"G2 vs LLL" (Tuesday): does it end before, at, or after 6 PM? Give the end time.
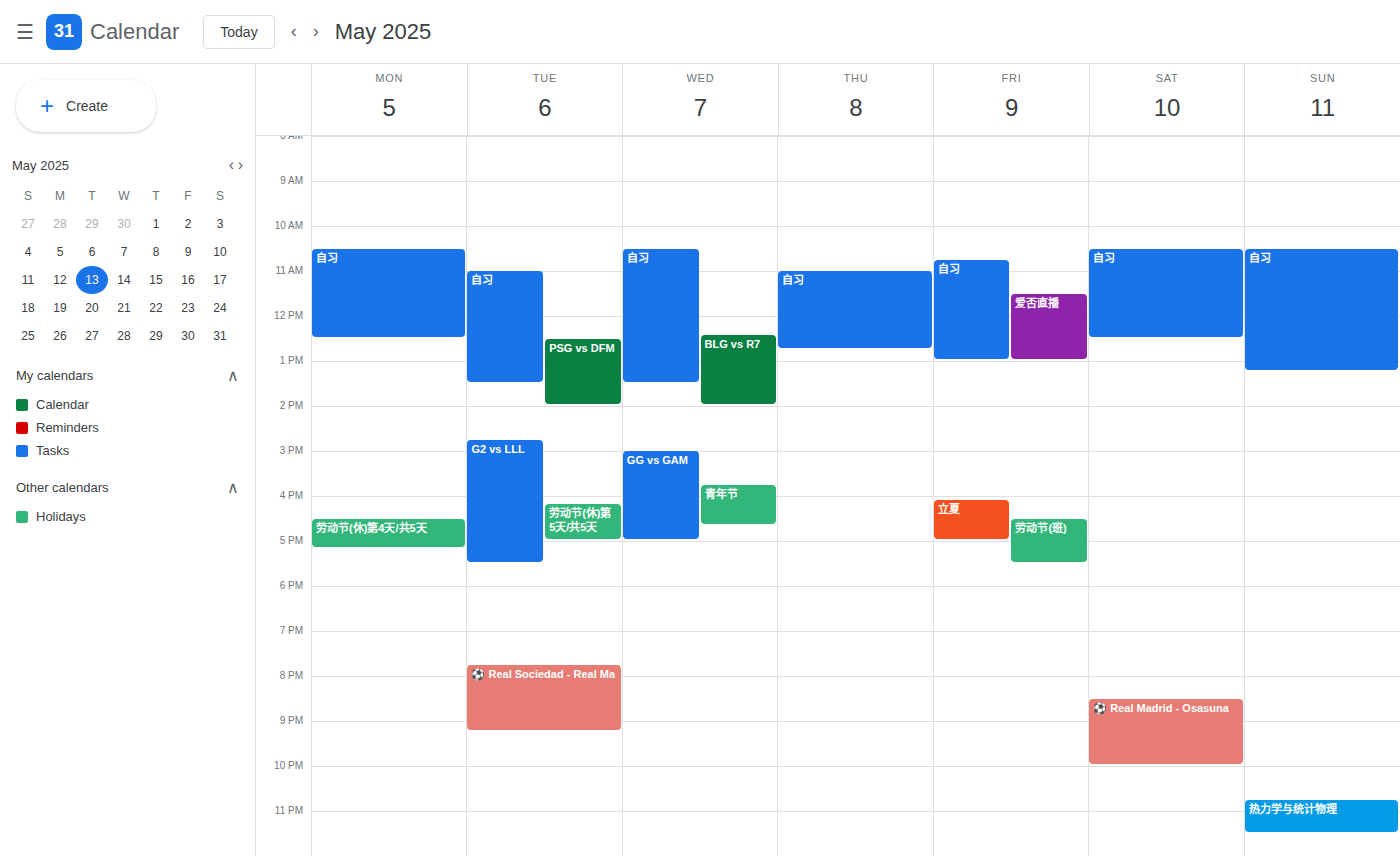
5:30 PM -- before 6 PM, 30 minutes above the 6 PM line.